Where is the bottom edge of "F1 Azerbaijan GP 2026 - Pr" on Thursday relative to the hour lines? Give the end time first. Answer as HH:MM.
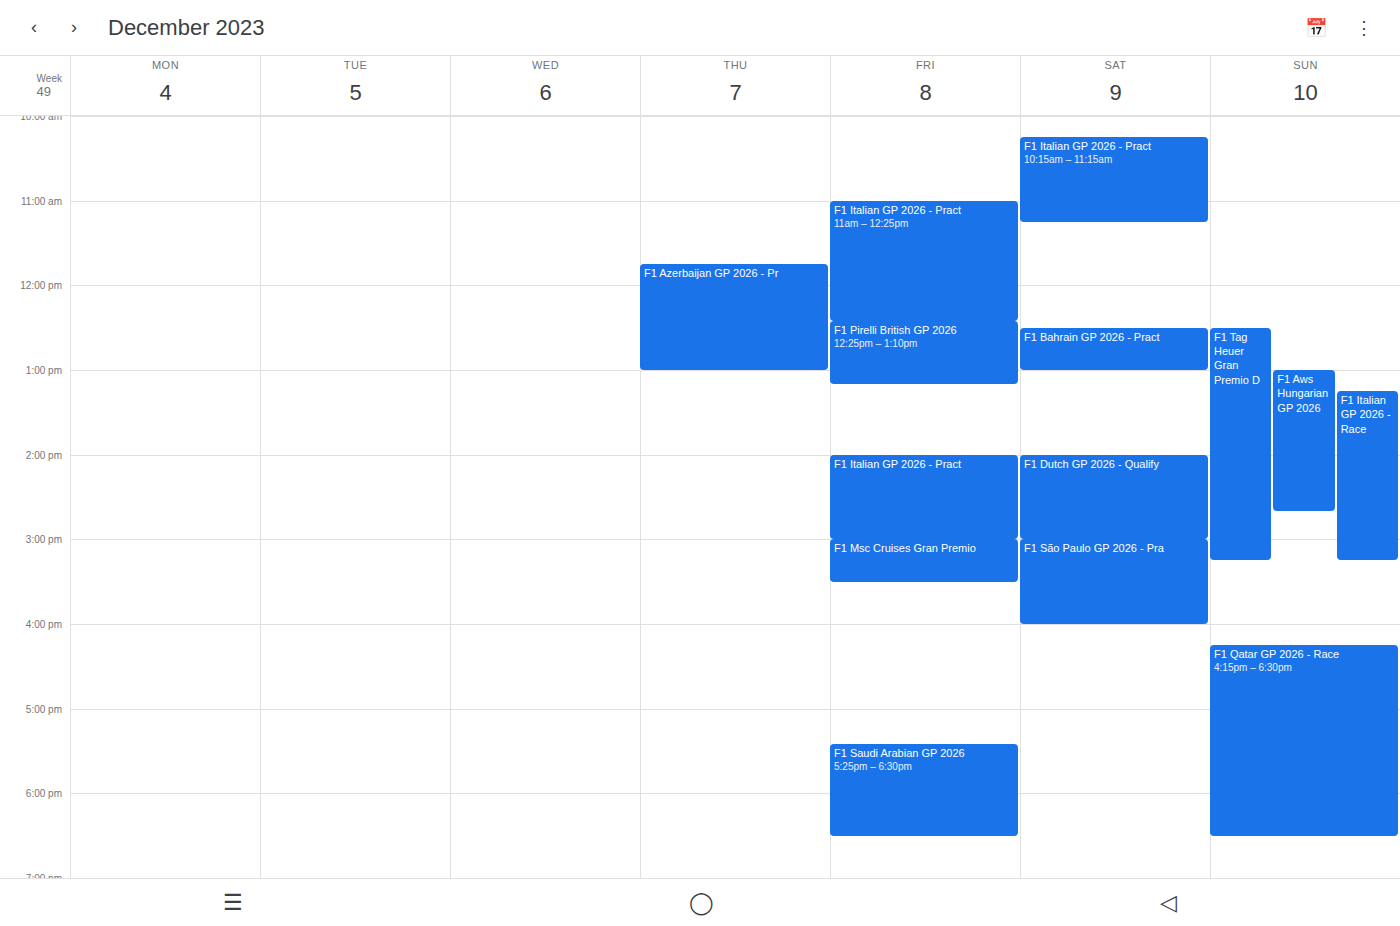
13:00 -- exactly on the 13:00 line.